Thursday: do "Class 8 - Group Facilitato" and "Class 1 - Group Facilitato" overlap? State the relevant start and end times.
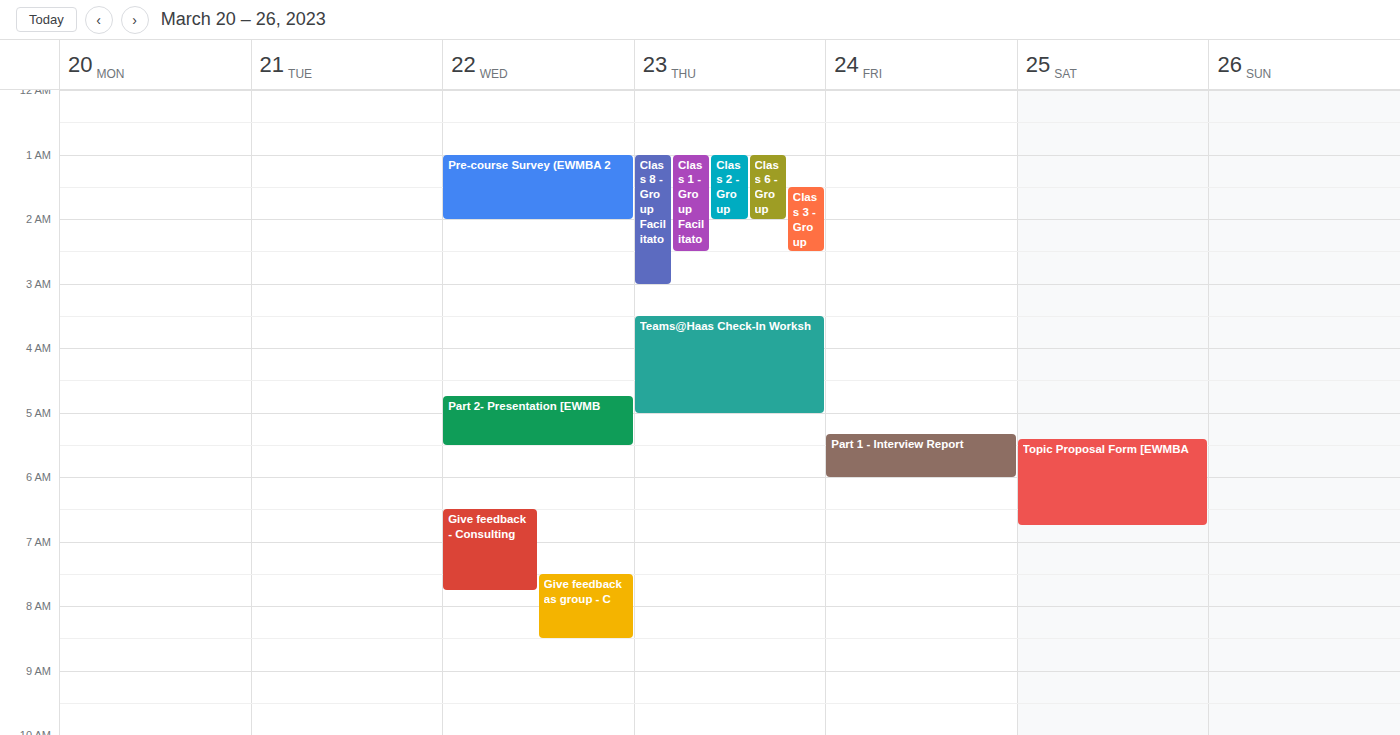
"Class 1 - Group Facilitato" runs 1:00 AM to 2:30 AM, inside "Class 8 - Group Facilitato" -- they overlap.